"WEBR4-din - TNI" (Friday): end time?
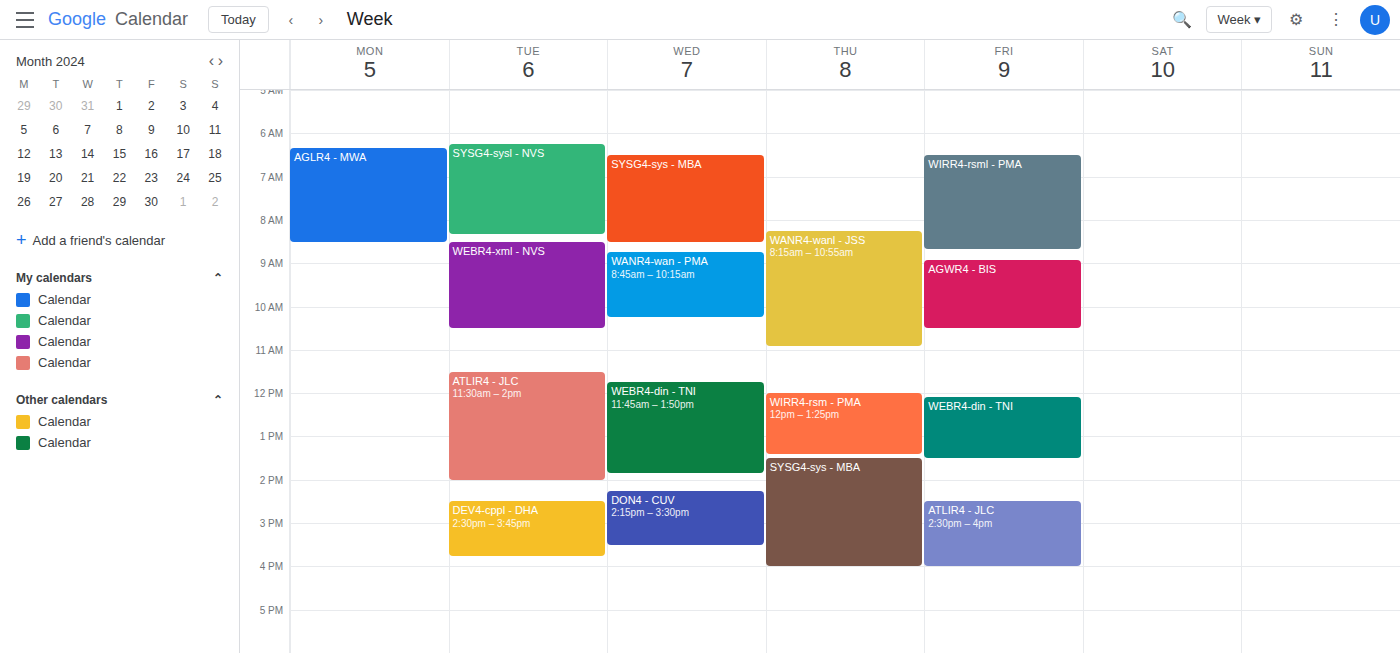
1:30 PM